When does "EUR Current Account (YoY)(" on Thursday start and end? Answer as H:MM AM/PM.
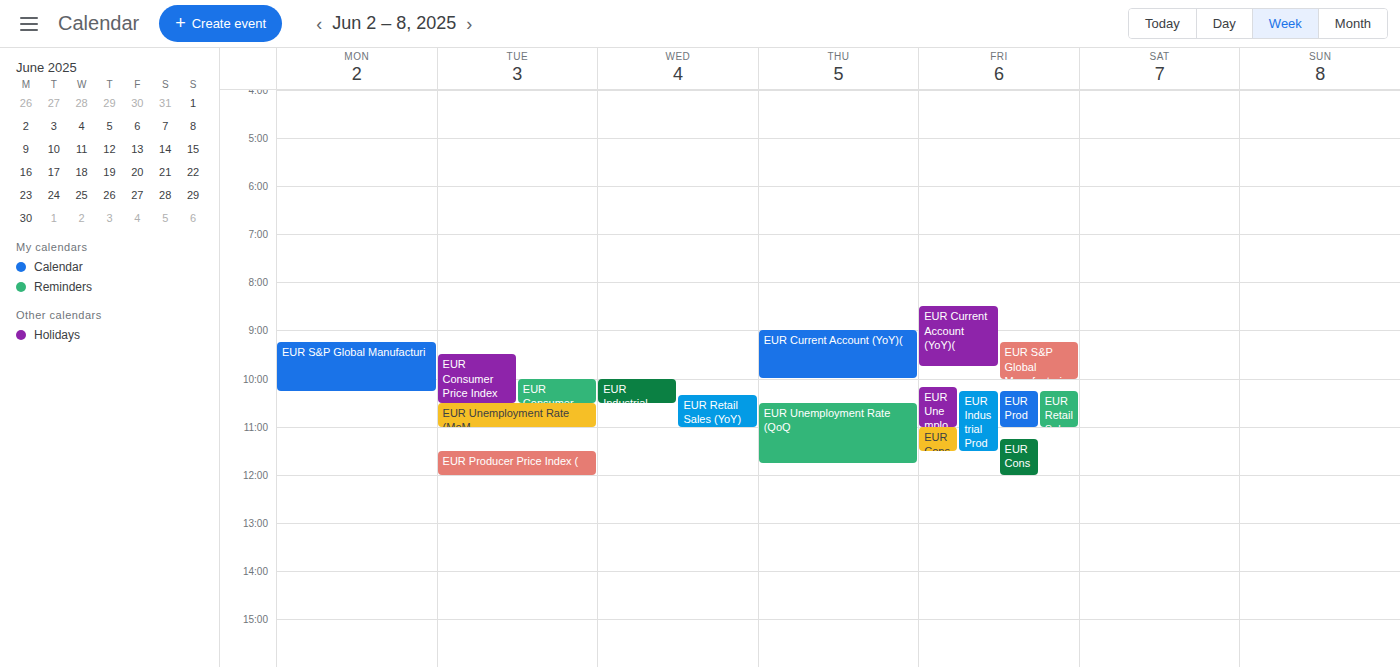
9:00 AM to 10:00 AM